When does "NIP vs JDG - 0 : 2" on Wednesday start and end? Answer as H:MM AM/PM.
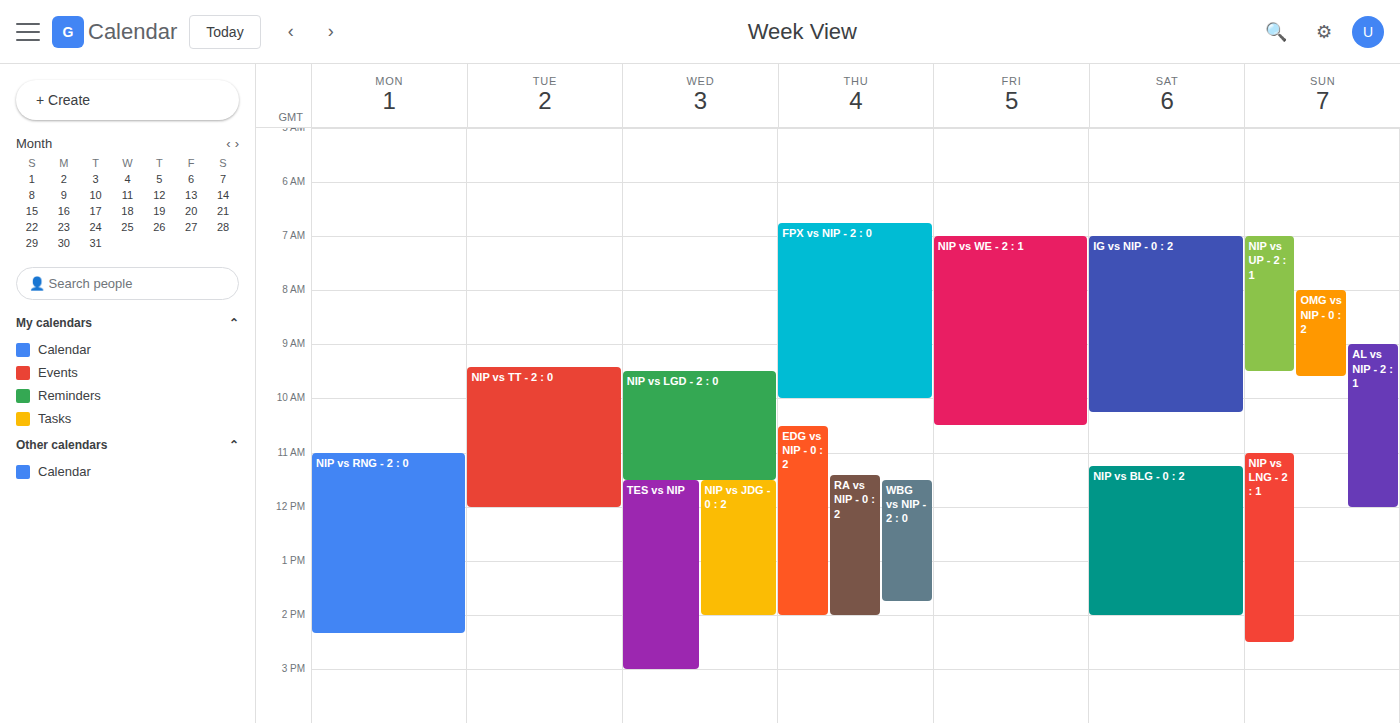
11:30 AM to 2:00 PM